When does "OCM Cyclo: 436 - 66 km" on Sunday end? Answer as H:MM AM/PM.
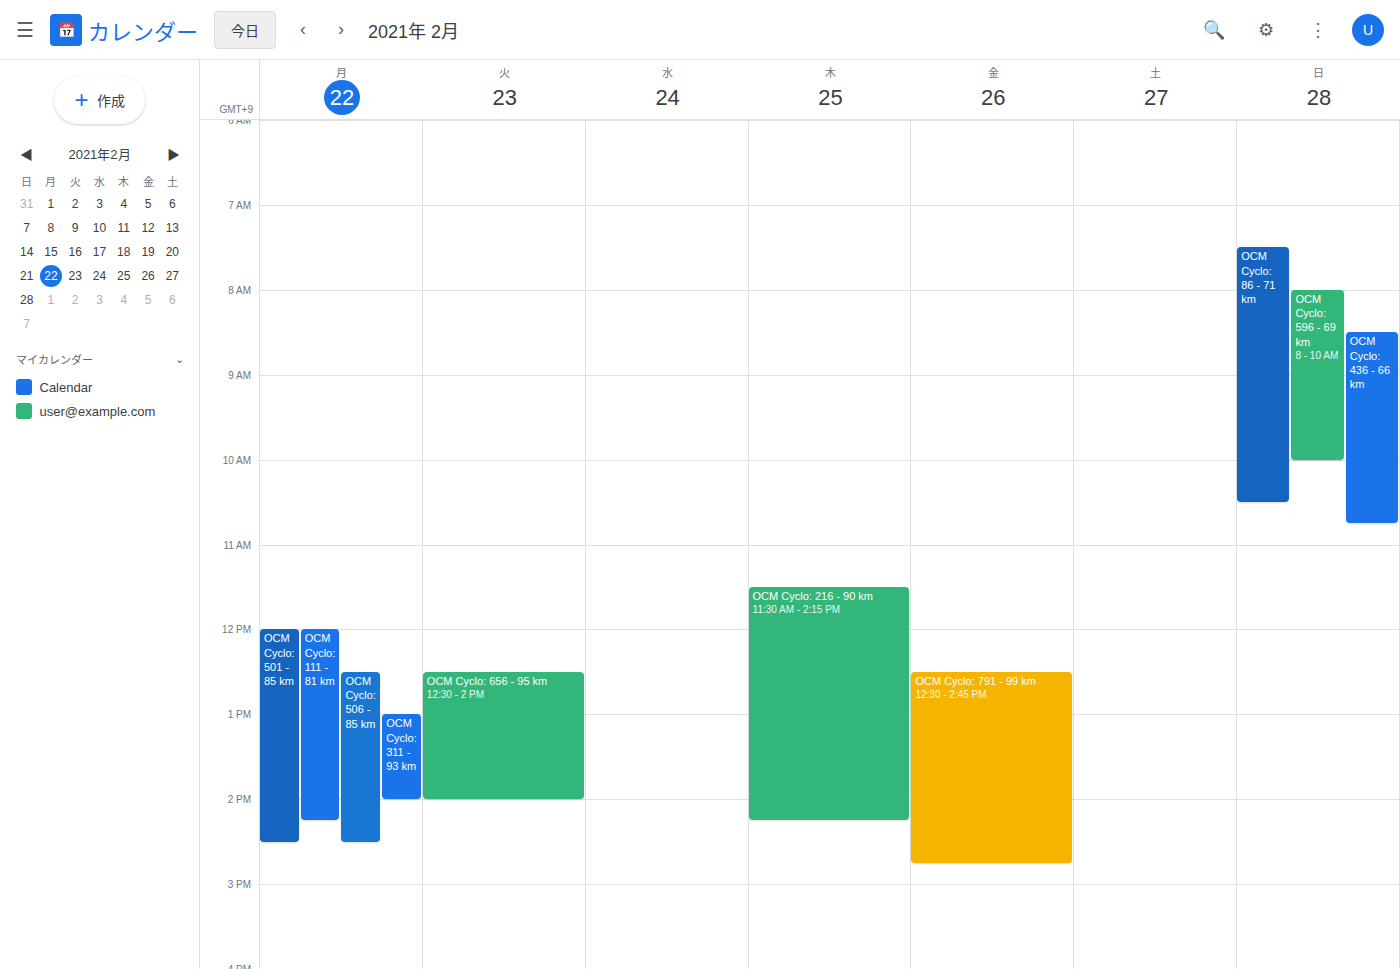
10:45 AM